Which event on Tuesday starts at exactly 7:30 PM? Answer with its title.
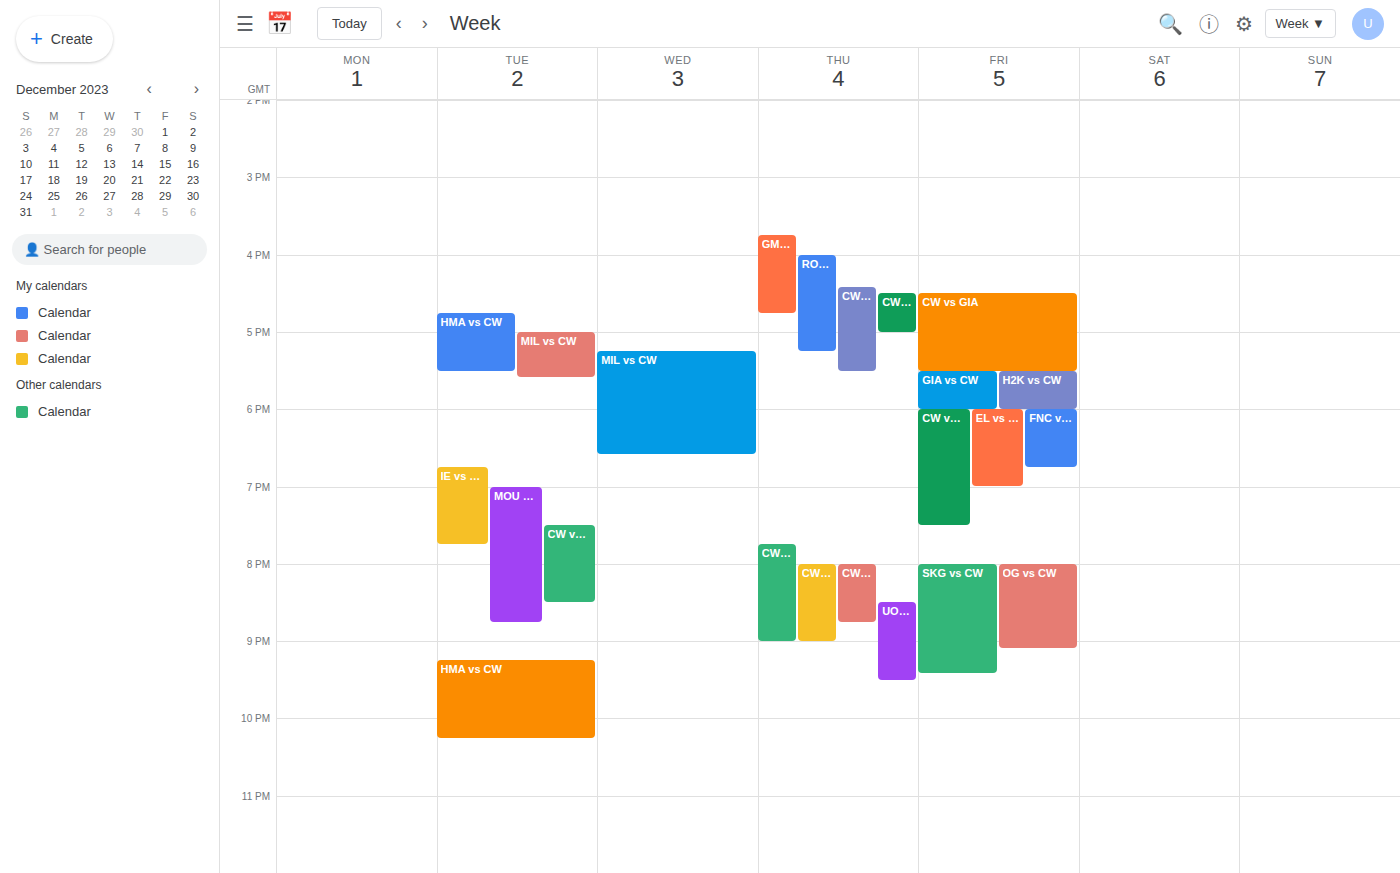
"CW vs SKG"